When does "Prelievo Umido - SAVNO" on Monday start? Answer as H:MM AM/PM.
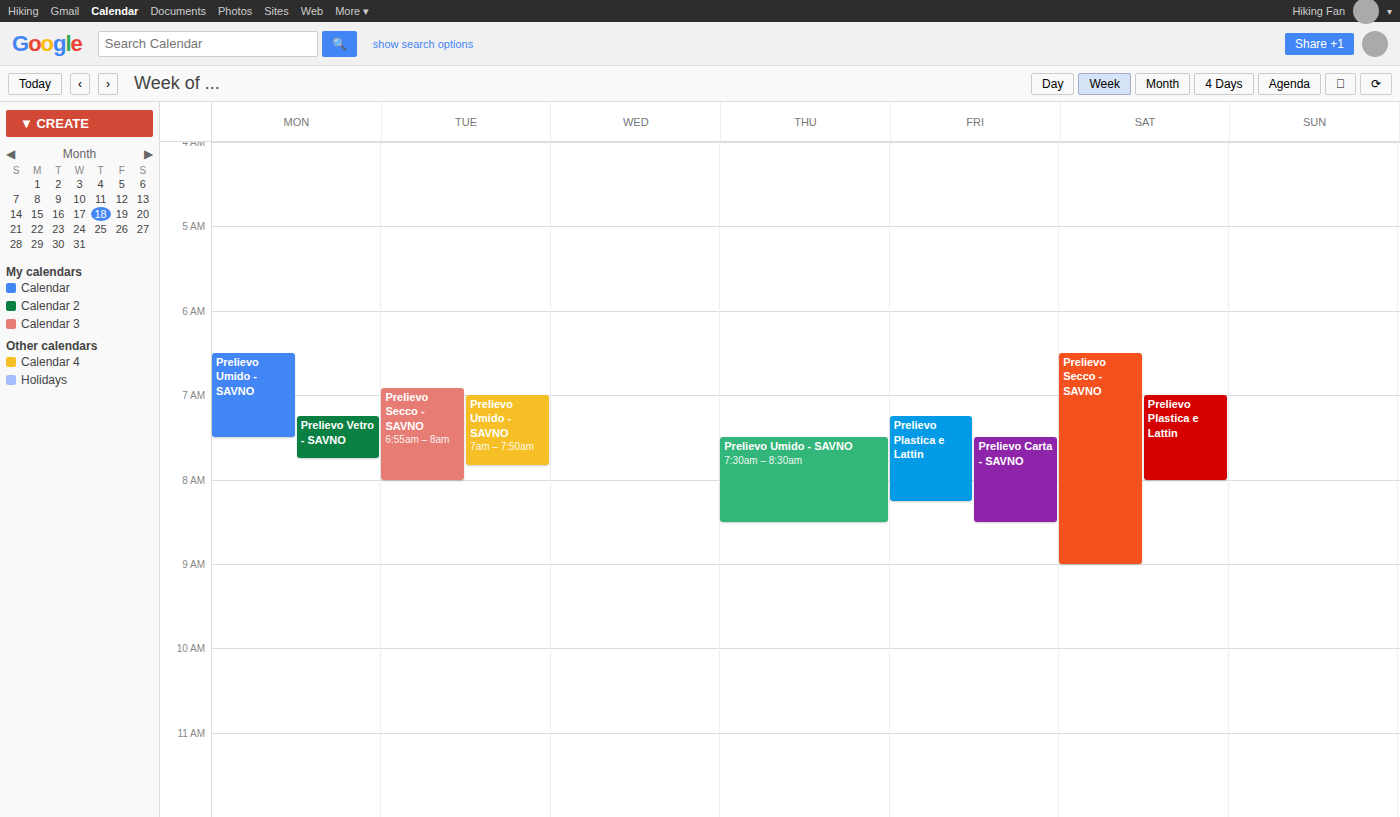
6:30 AM